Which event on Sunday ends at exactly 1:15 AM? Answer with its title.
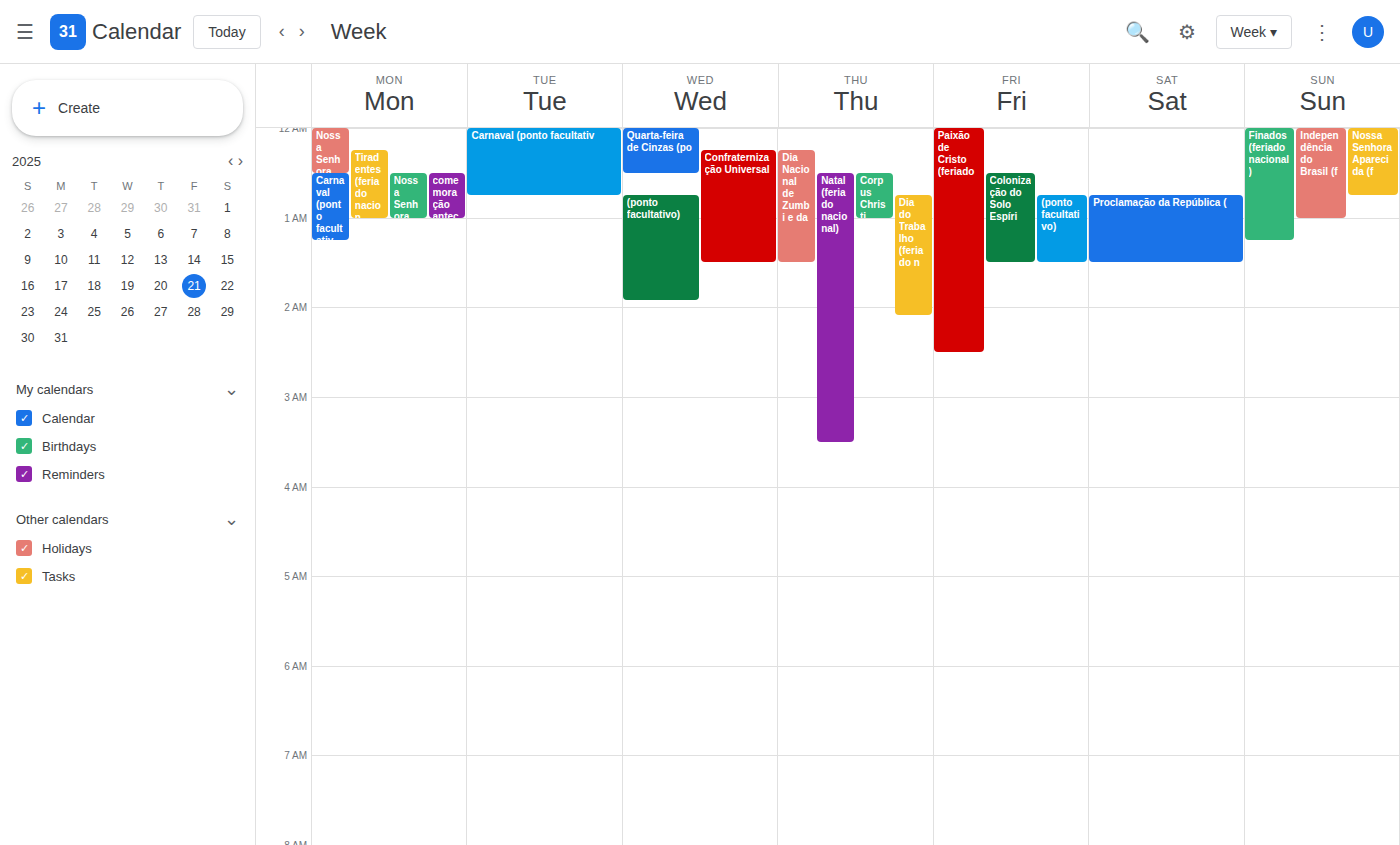
"Finados (feriado nacional)"